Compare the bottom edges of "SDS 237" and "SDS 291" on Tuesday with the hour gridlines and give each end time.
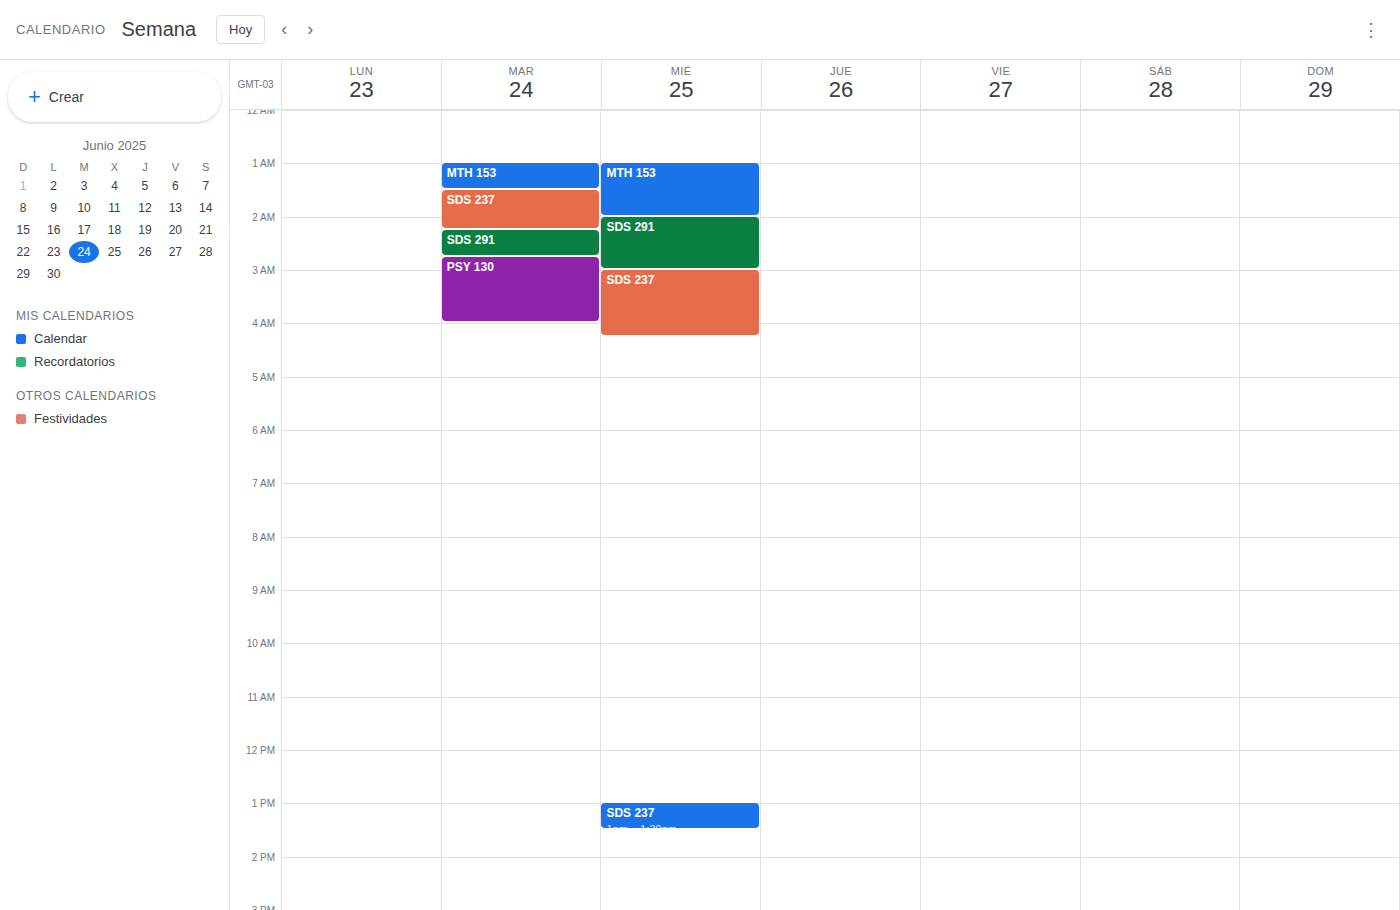
"SDS 237": 02:15, neither: a quarter of the way from the 02:00 line to the 03:00 line. "SDS 291": 02:45, neither: three quarters of the way from the 02:00 line to the 03:00 line.